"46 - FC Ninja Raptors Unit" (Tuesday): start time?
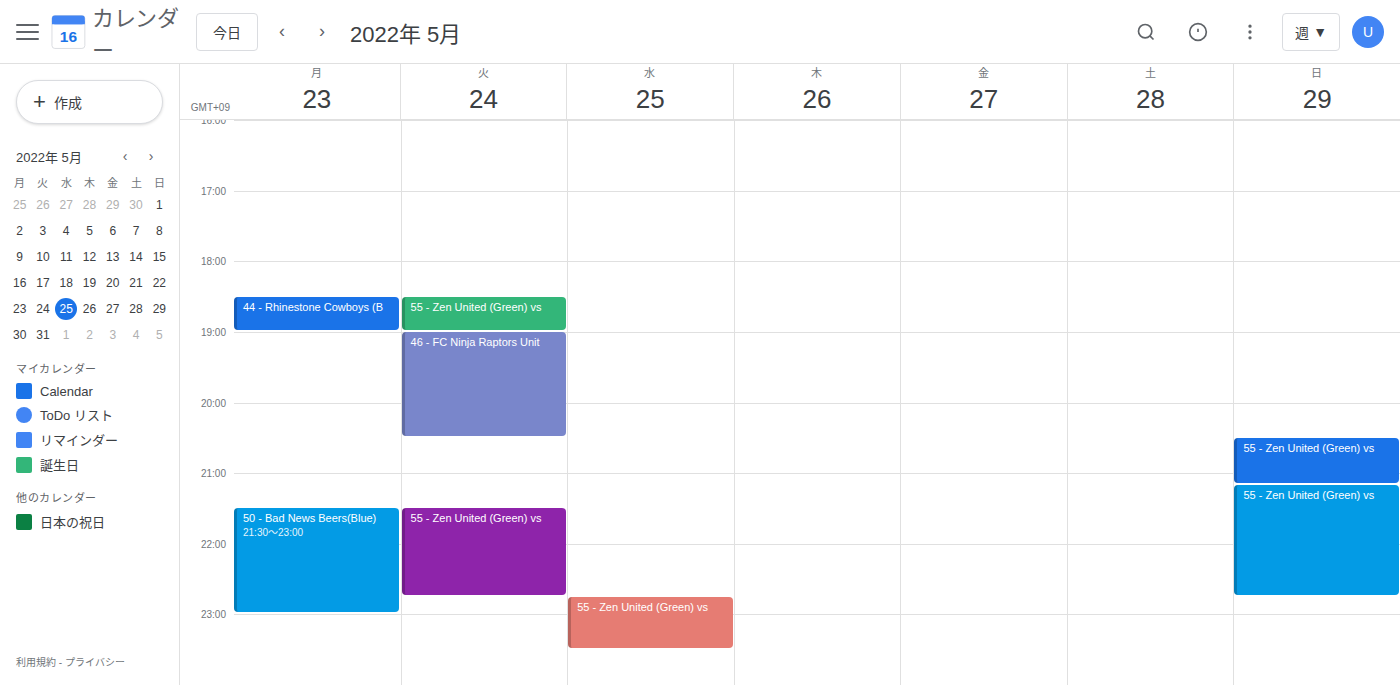
7:00 PM